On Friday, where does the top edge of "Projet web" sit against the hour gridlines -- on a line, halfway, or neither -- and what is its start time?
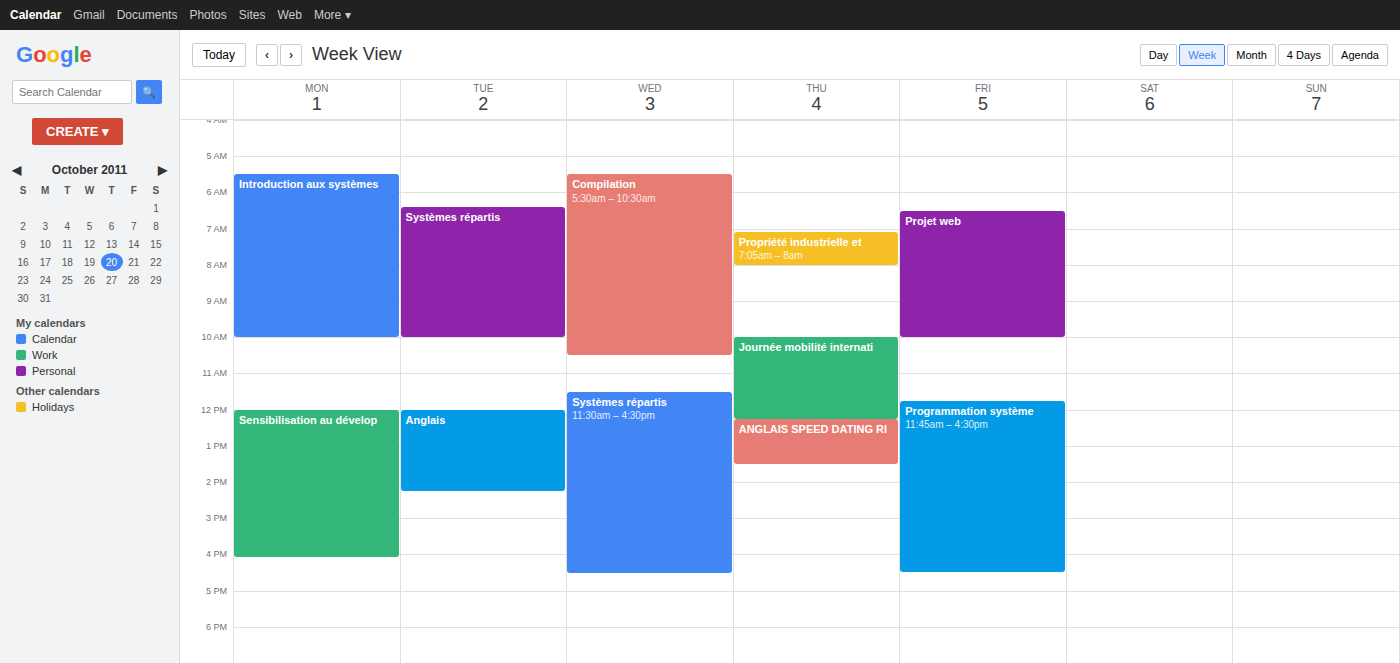
06:30 -- halfway between the 06:00 and 07:00 lines.